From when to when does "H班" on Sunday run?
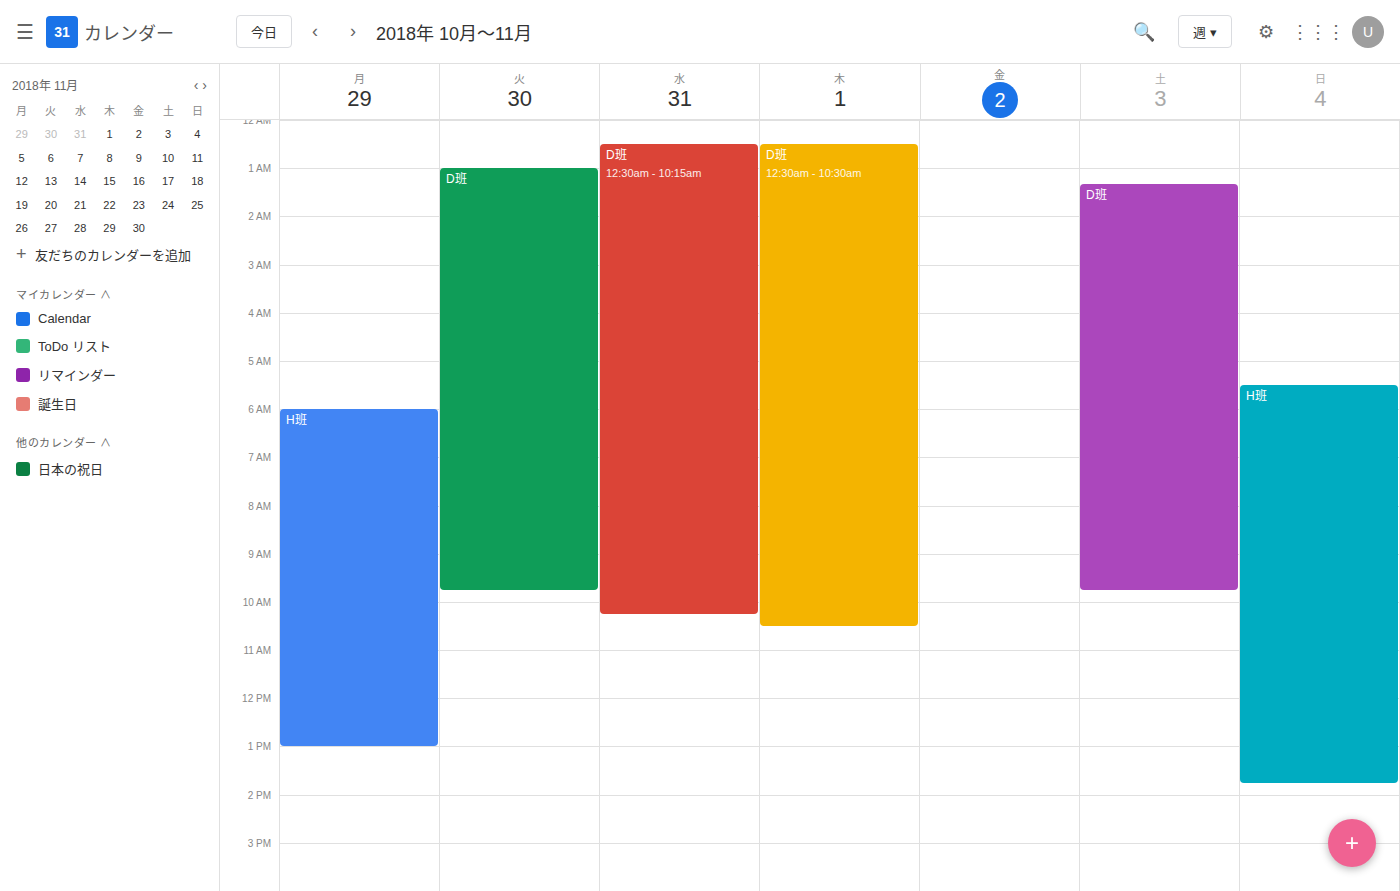
5:30 AM to 1:45 PM